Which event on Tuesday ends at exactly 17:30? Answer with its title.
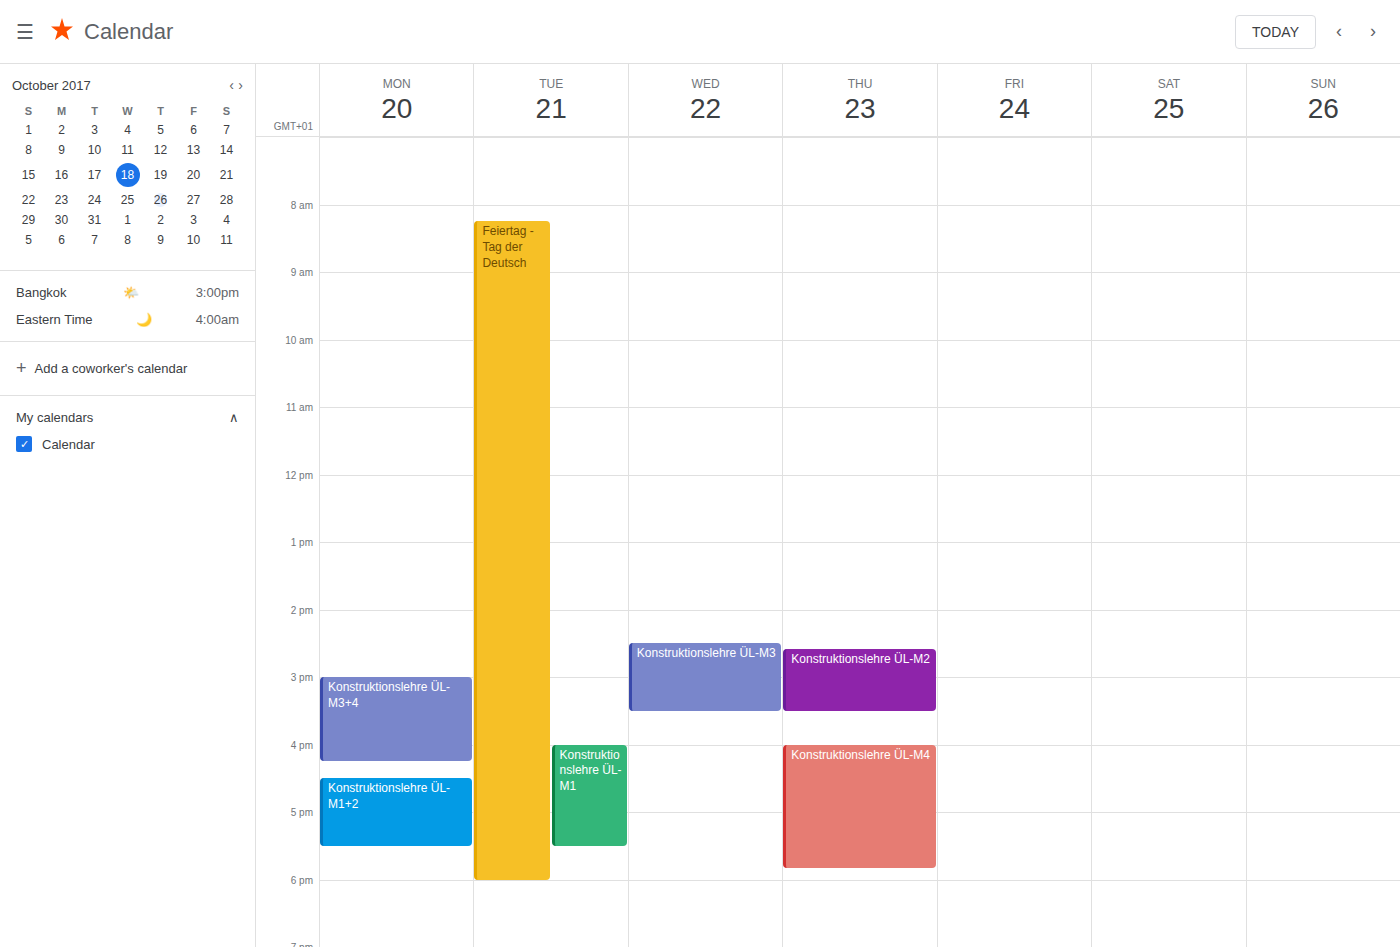
"Konstruktionslehre ÜL-M1"